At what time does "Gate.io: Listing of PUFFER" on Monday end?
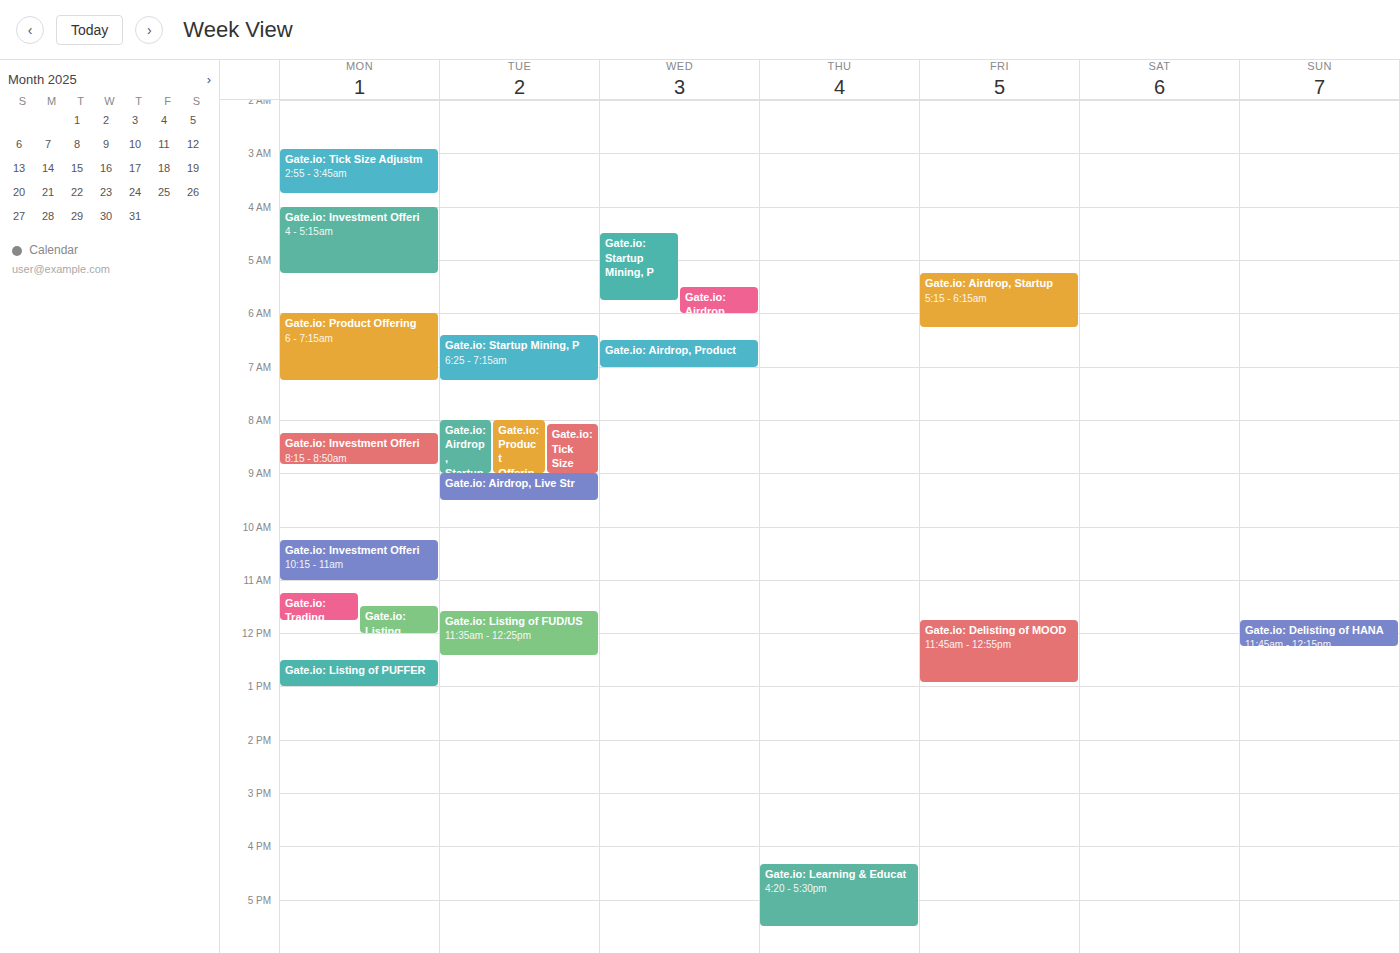
1:00 PM